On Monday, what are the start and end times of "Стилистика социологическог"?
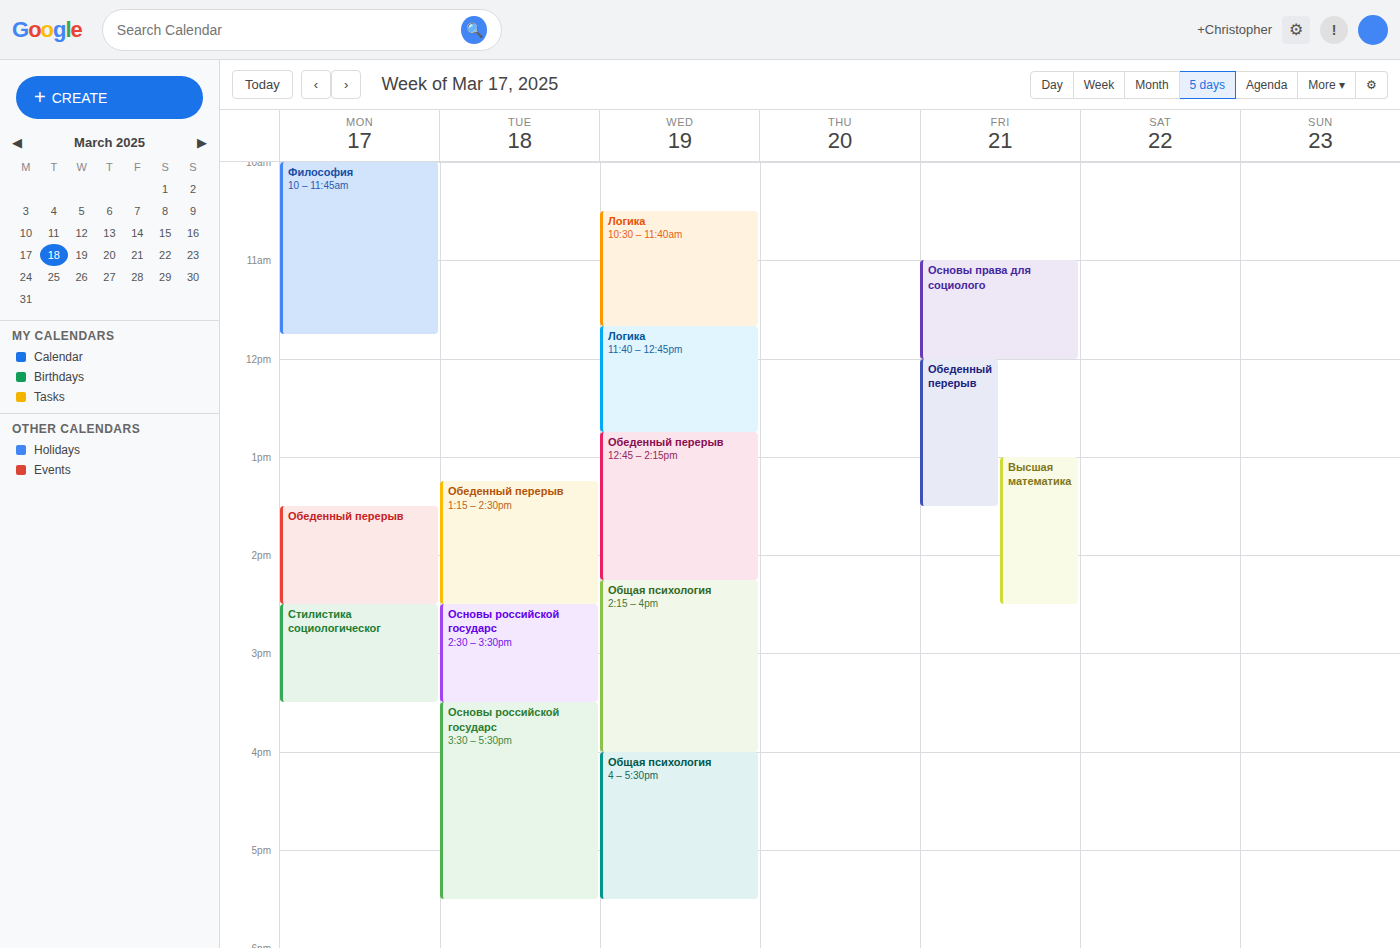
2:30 PM to 3:30 PM